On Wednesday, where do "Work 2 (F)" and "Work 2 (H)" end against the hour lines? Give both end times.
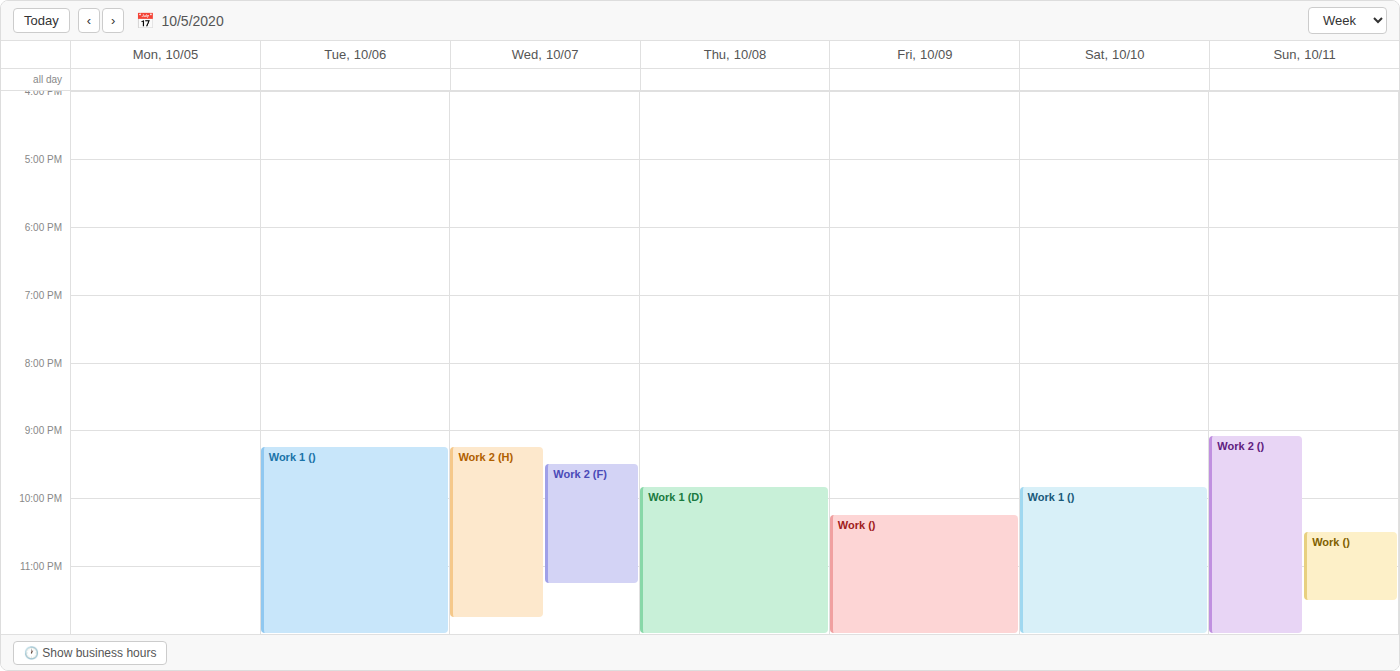
"Work 2 (F)": 11:15 PM, neither: a quarter of the way from the 11 PM line to the 12 AM line. "Work 2 (H)": 11:45 PM, neither: three quarters of the way from the 11 PM line to the 12 AM line.